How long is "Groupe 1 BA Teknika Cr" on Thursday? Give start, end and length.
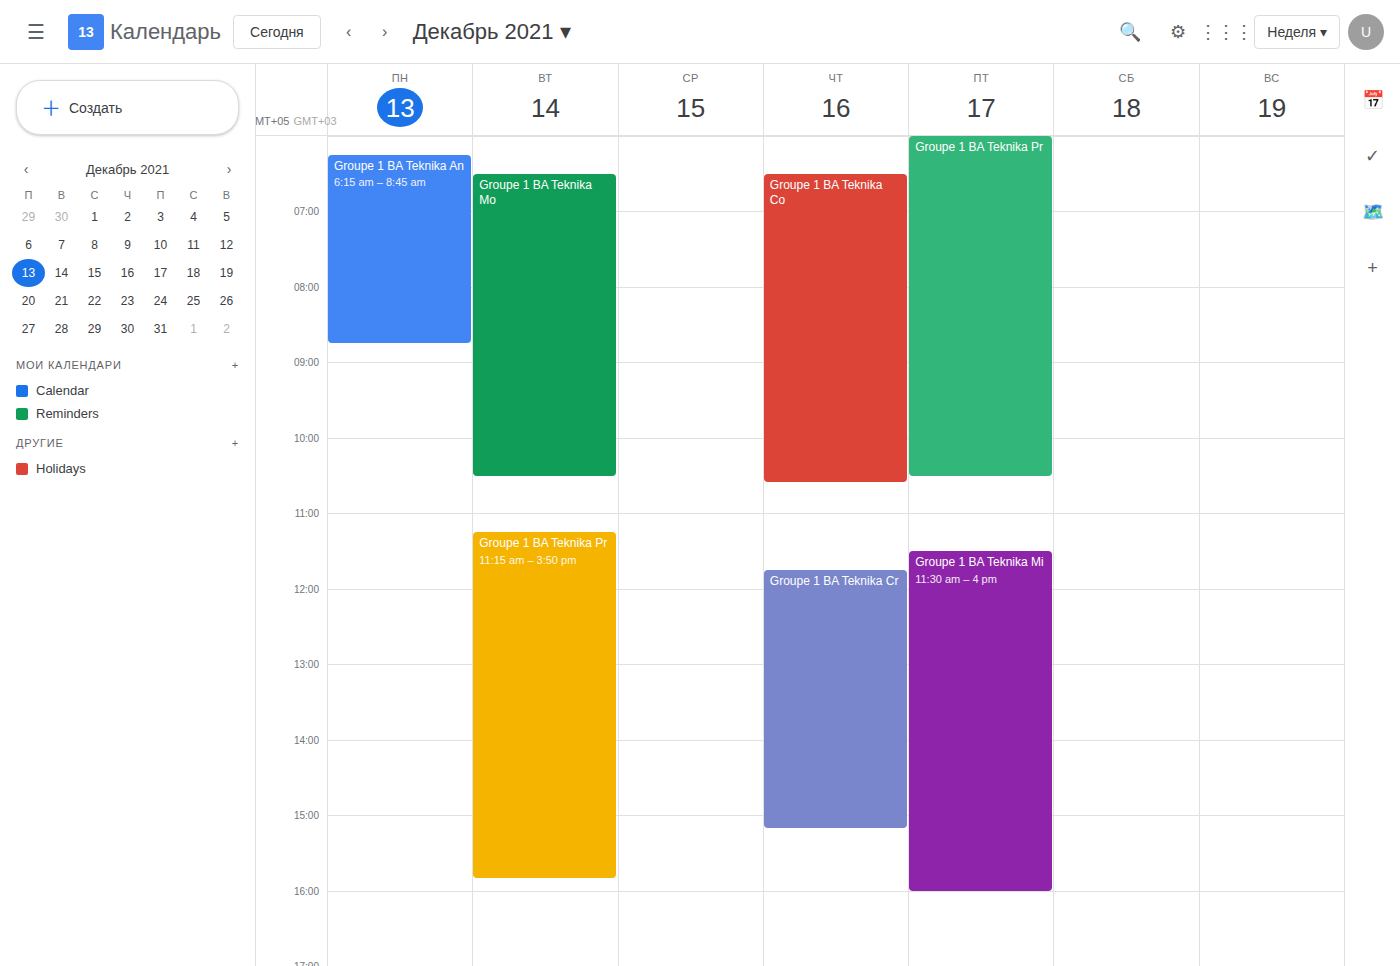
11:45 AM to 3:10 PM, 3 hours 25 minutes